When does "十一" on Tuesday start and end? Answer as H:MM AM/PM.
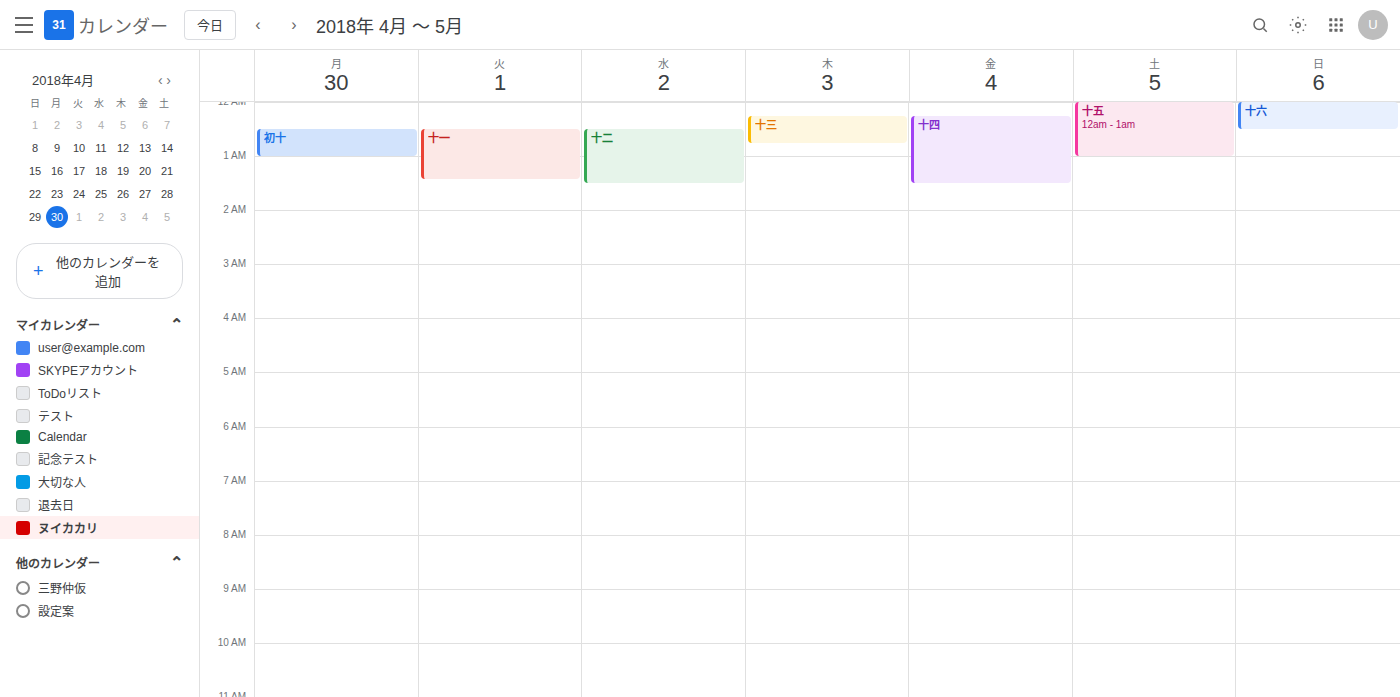
12:30 AM to 1:25 AM